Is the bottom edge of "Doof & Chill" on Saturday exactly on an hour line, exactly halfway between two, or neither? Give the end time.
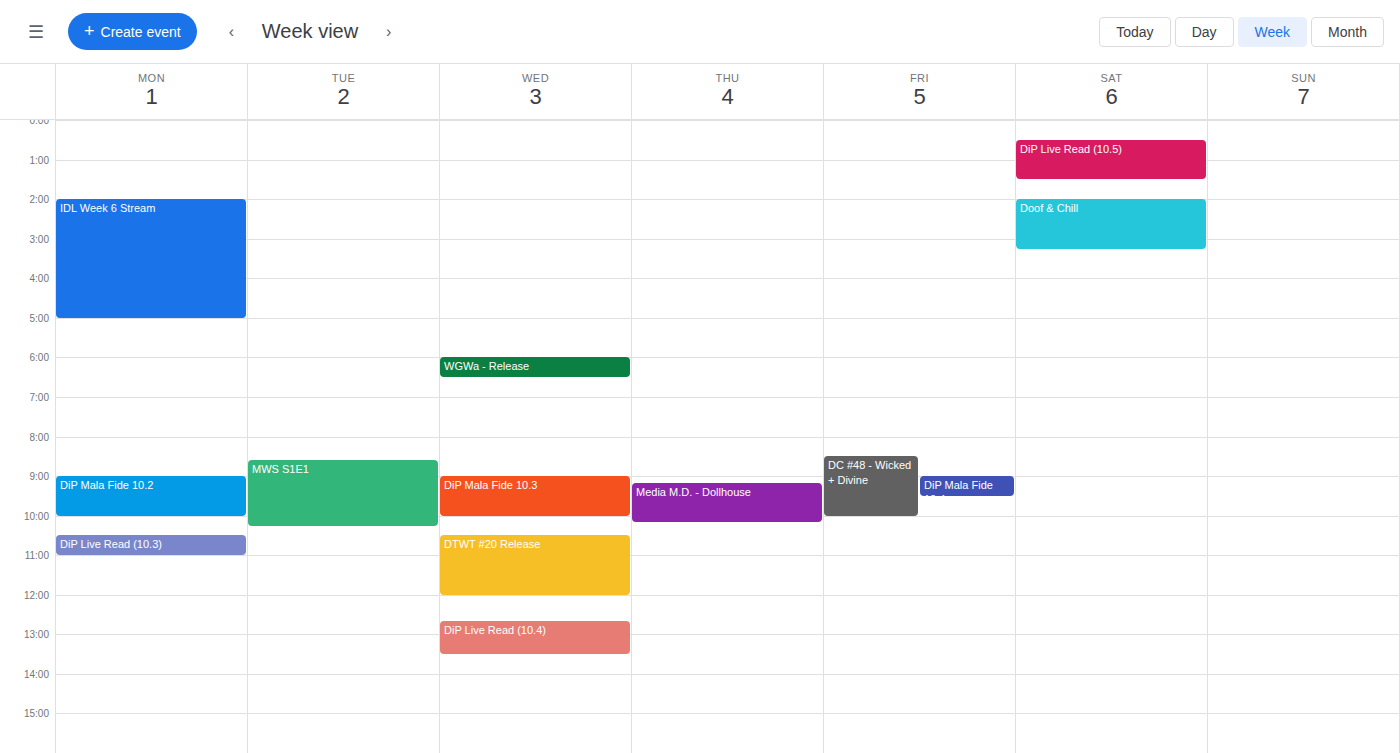
03:15 -- neither: a quarter of the way from the 03:00 line to the 04:00 line.